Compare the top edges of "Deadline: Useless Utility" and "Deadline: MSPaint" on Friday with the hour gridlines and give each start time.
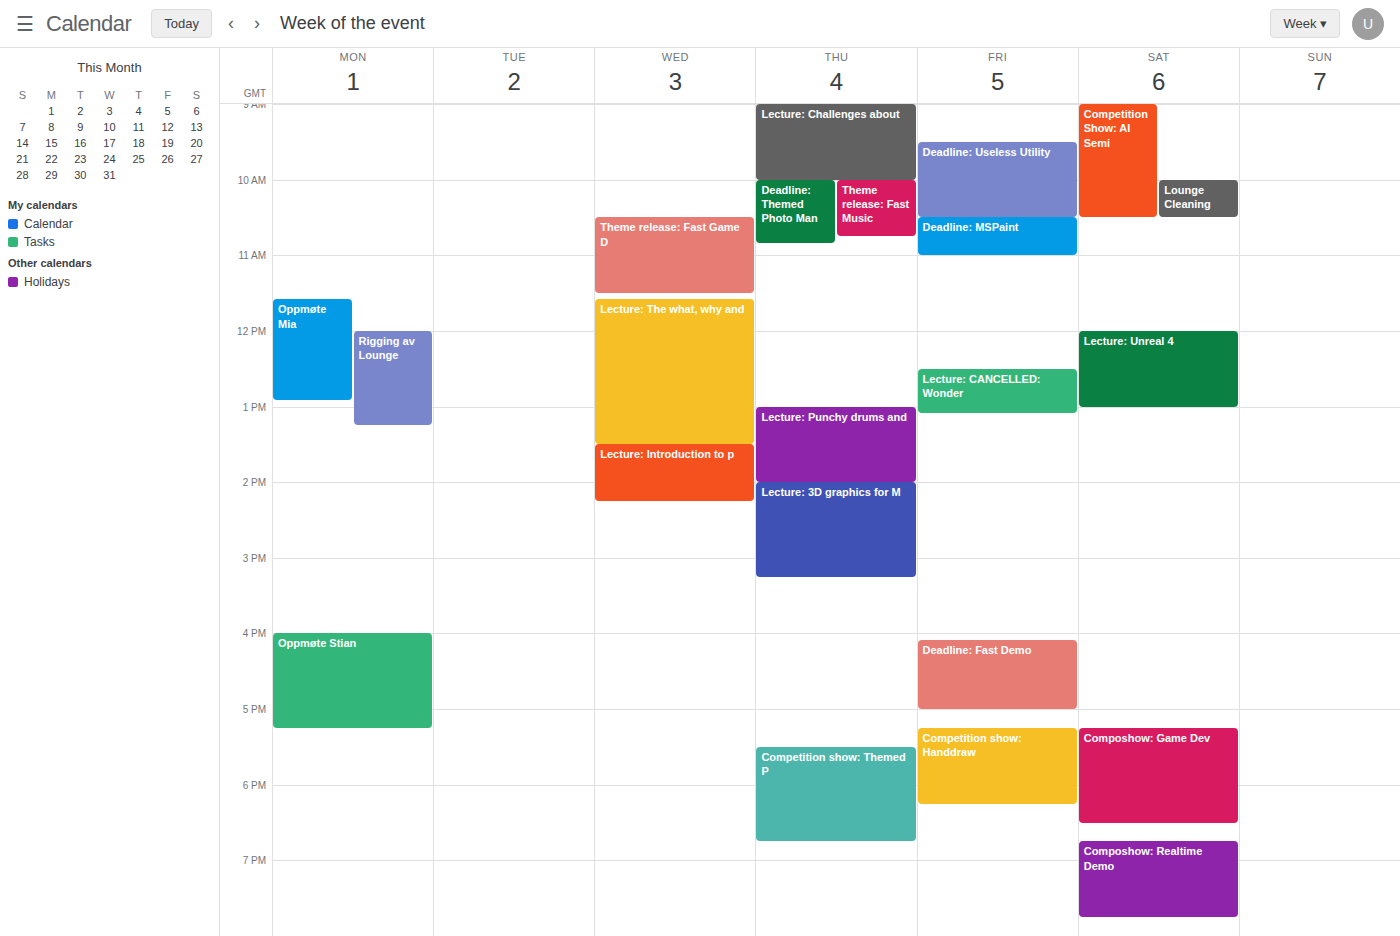
"Deadline: Useless Utility": 9:30 AM, halfway between the 9 AM and 10 AM lines. "Deadline: MSPaint": 10:30 AM, halfway between the 10 AM and 11 AM lines.